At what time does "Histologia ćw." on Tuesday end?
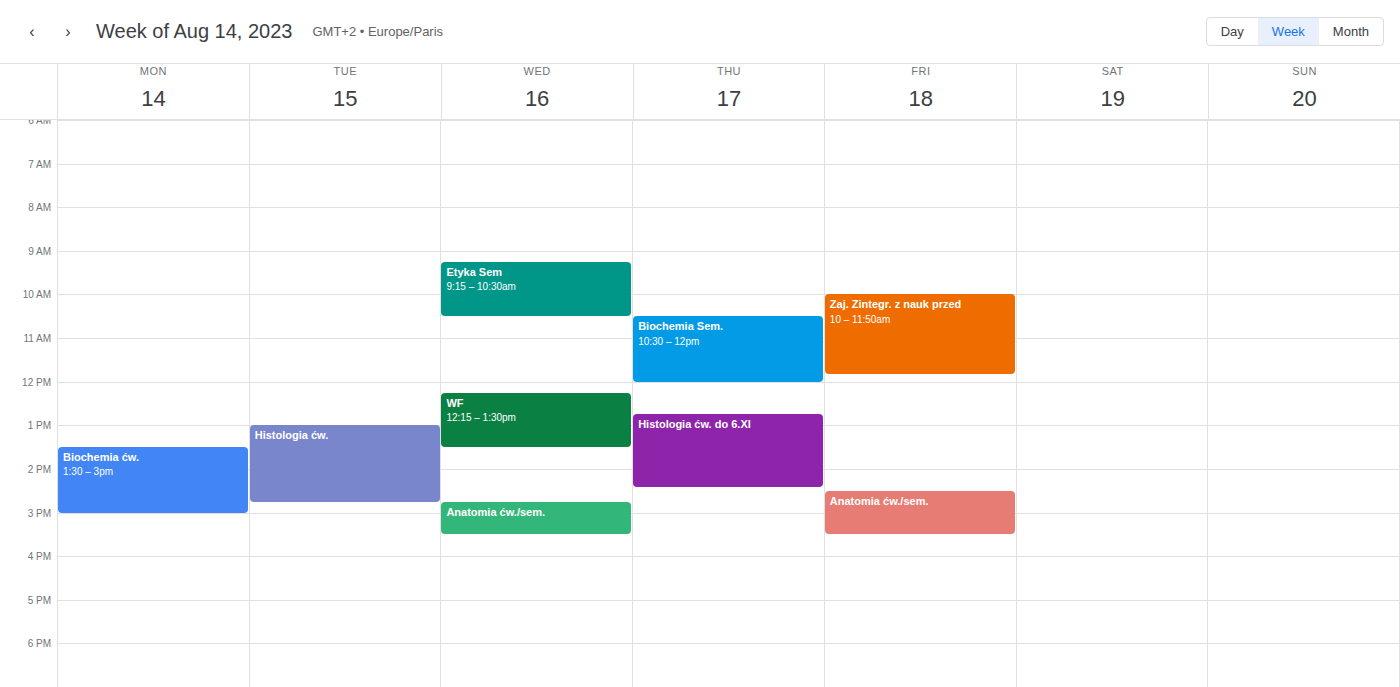
2:45 PM